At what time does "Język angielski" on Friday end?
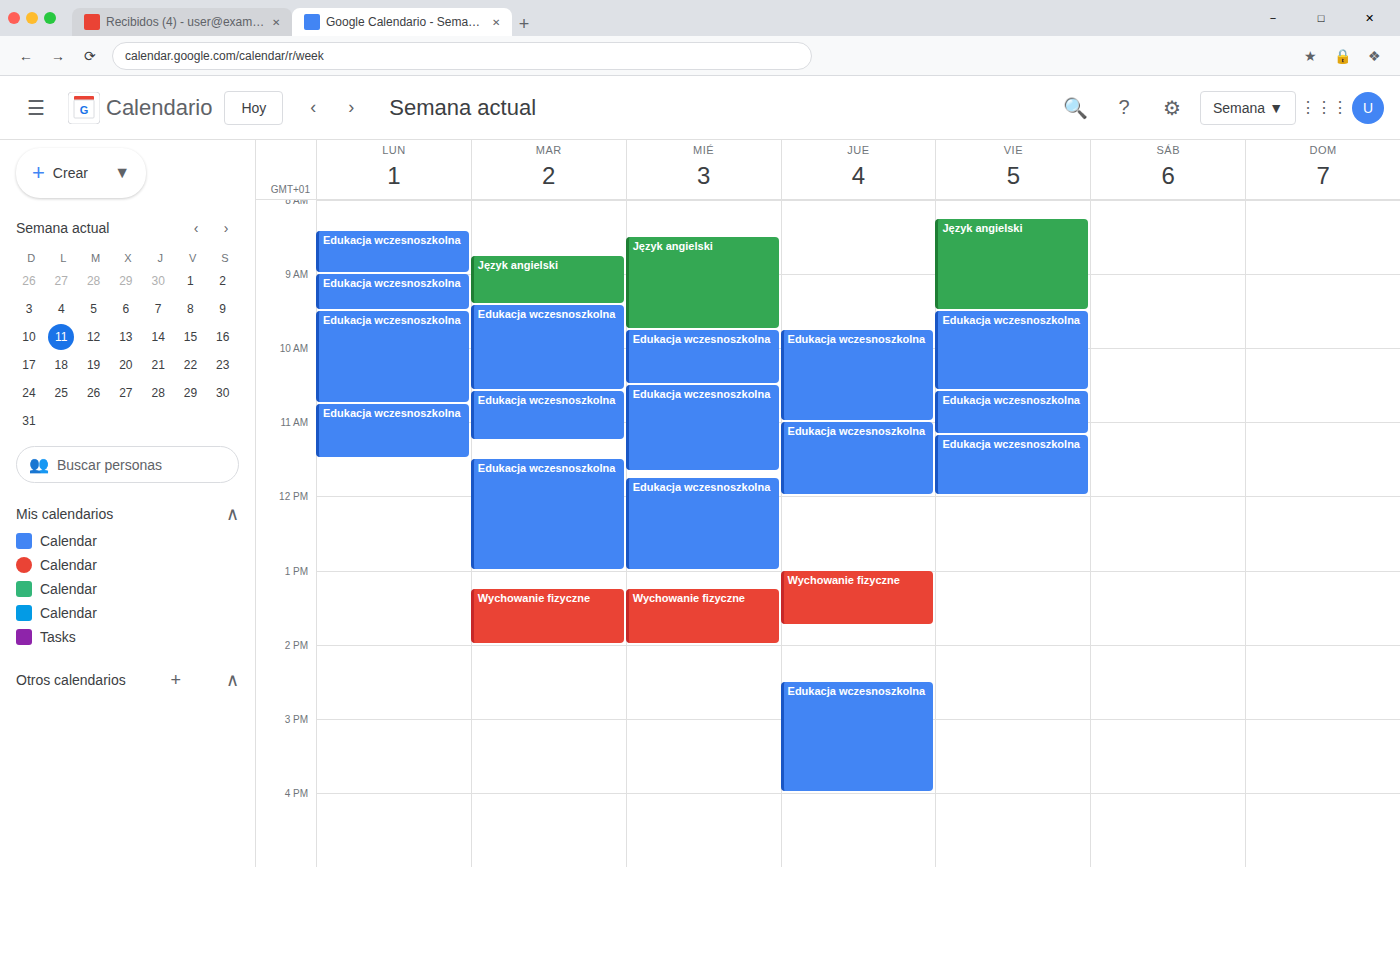
9:30 AM